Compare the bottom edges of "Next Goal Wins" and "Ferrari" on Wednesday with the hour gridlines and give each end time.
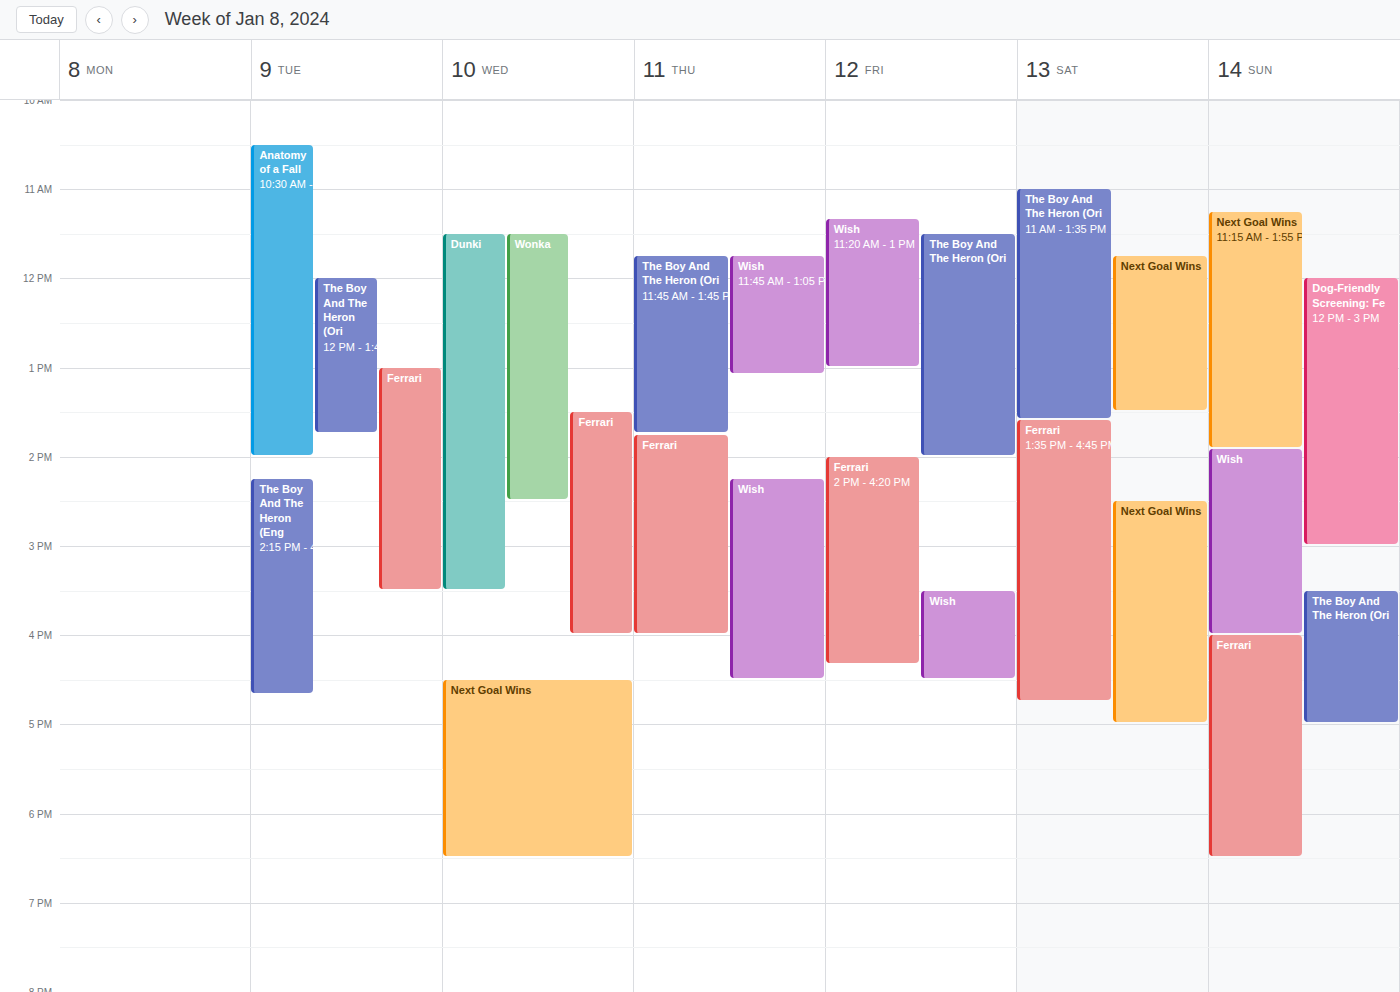
"Next Goal Wins": 6:30 PM, halfway between the 6 PM and 7 PM lines. "Ferrari": 4:00 PM, exactly on the 4 PM line.